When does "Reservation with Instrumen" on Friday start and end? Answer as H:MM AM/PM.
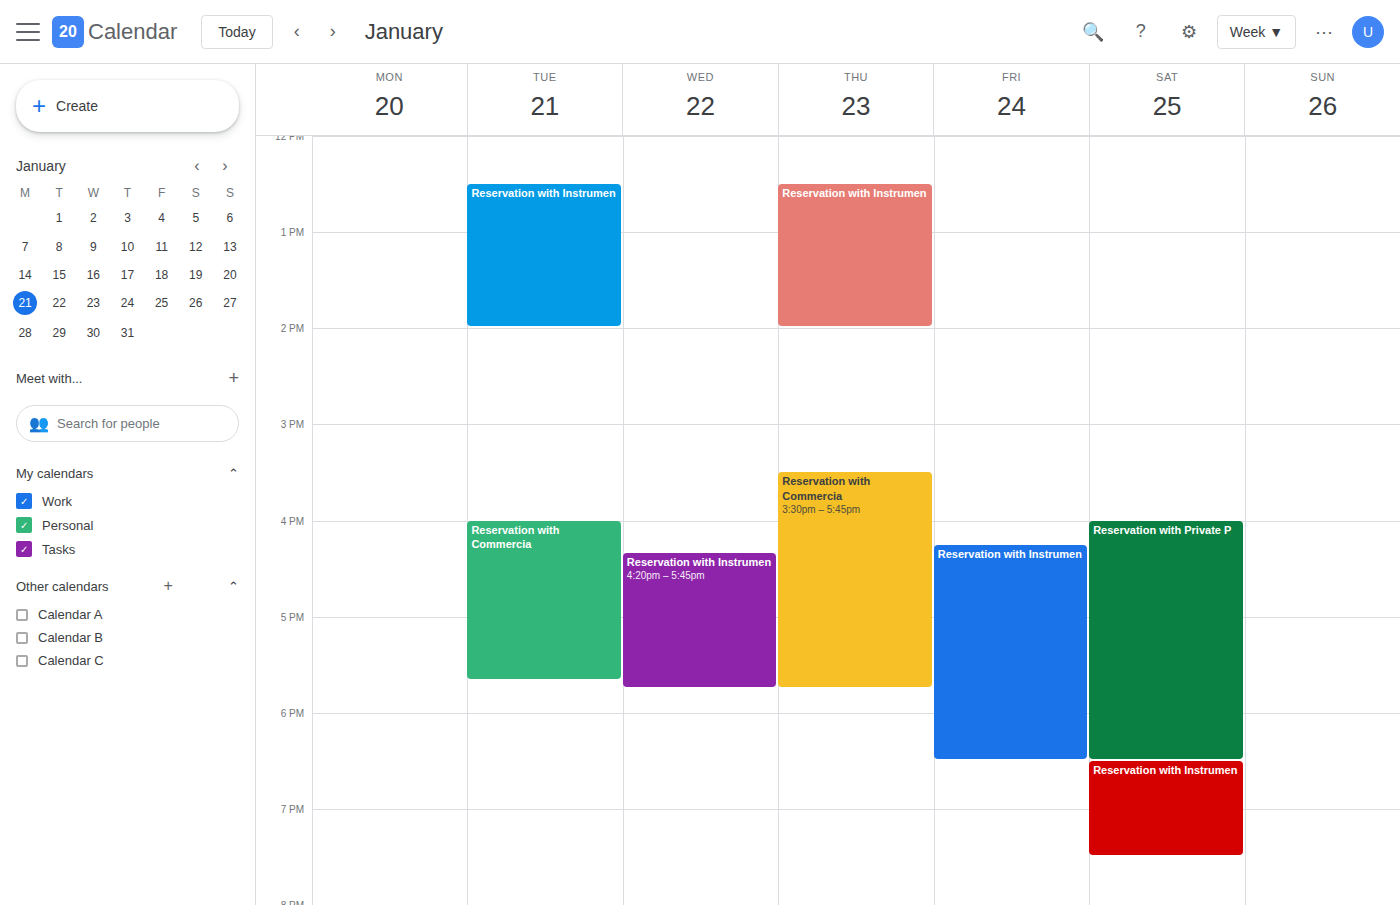
4:15 PM to 6:30 PM